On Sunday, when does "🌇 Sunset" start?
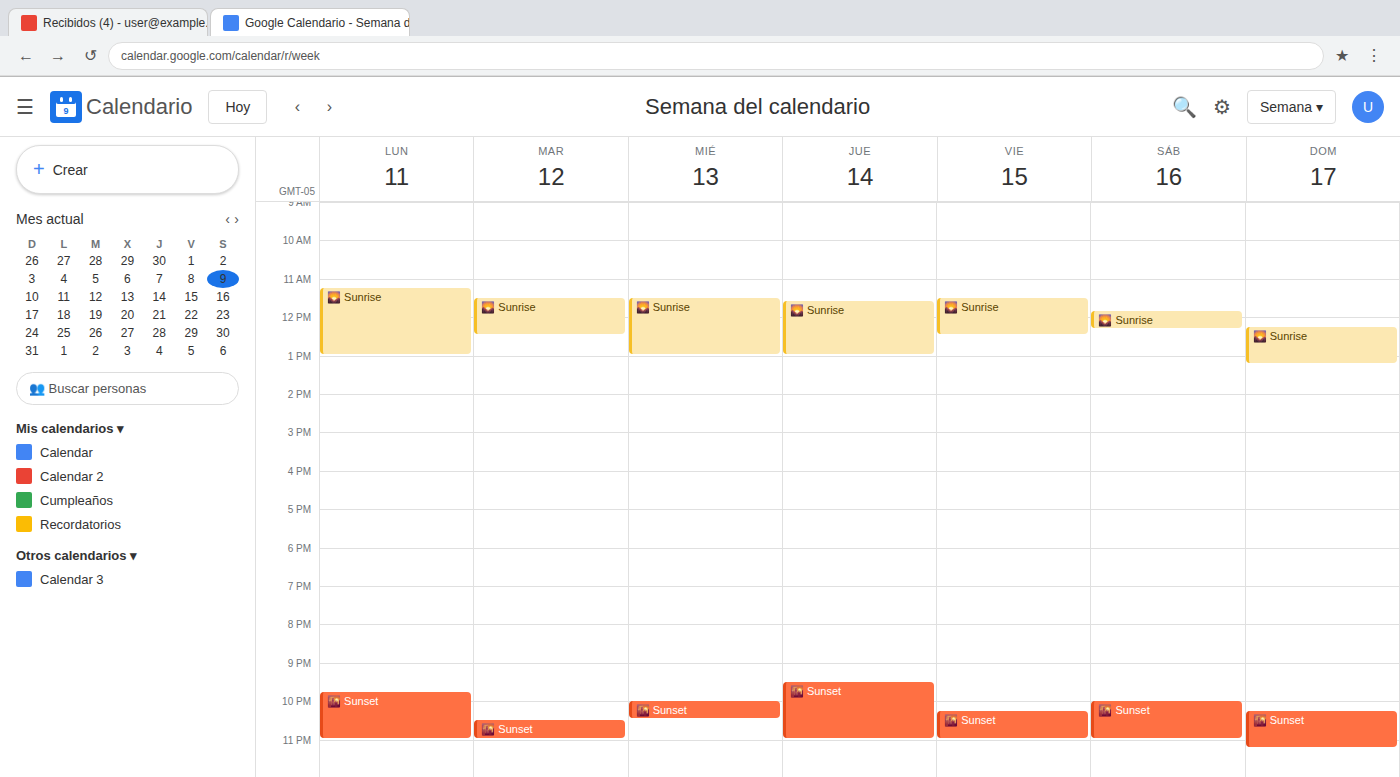
10:15 PM